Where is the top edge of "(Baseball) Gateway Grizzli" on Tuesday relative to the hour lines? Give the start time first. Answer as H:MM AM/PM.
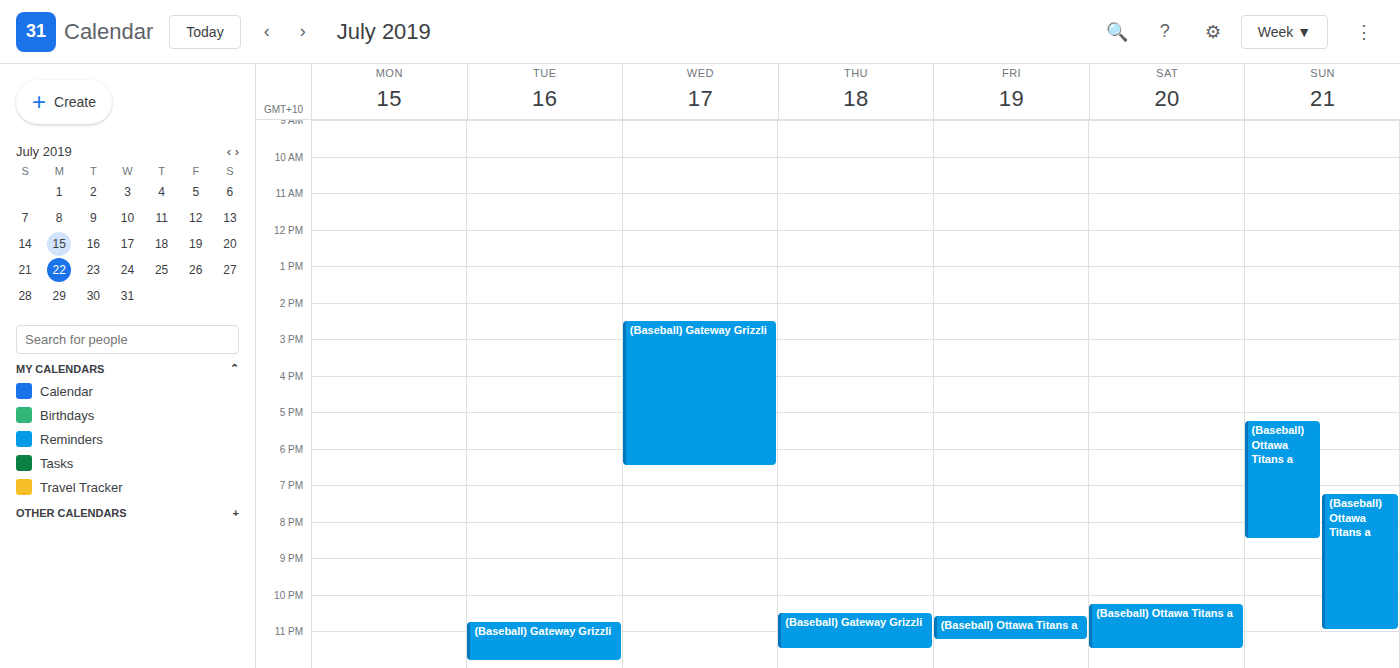
10:45 PM -- neither: three quarters of the way from the 10 PM line to the 11 PM line.